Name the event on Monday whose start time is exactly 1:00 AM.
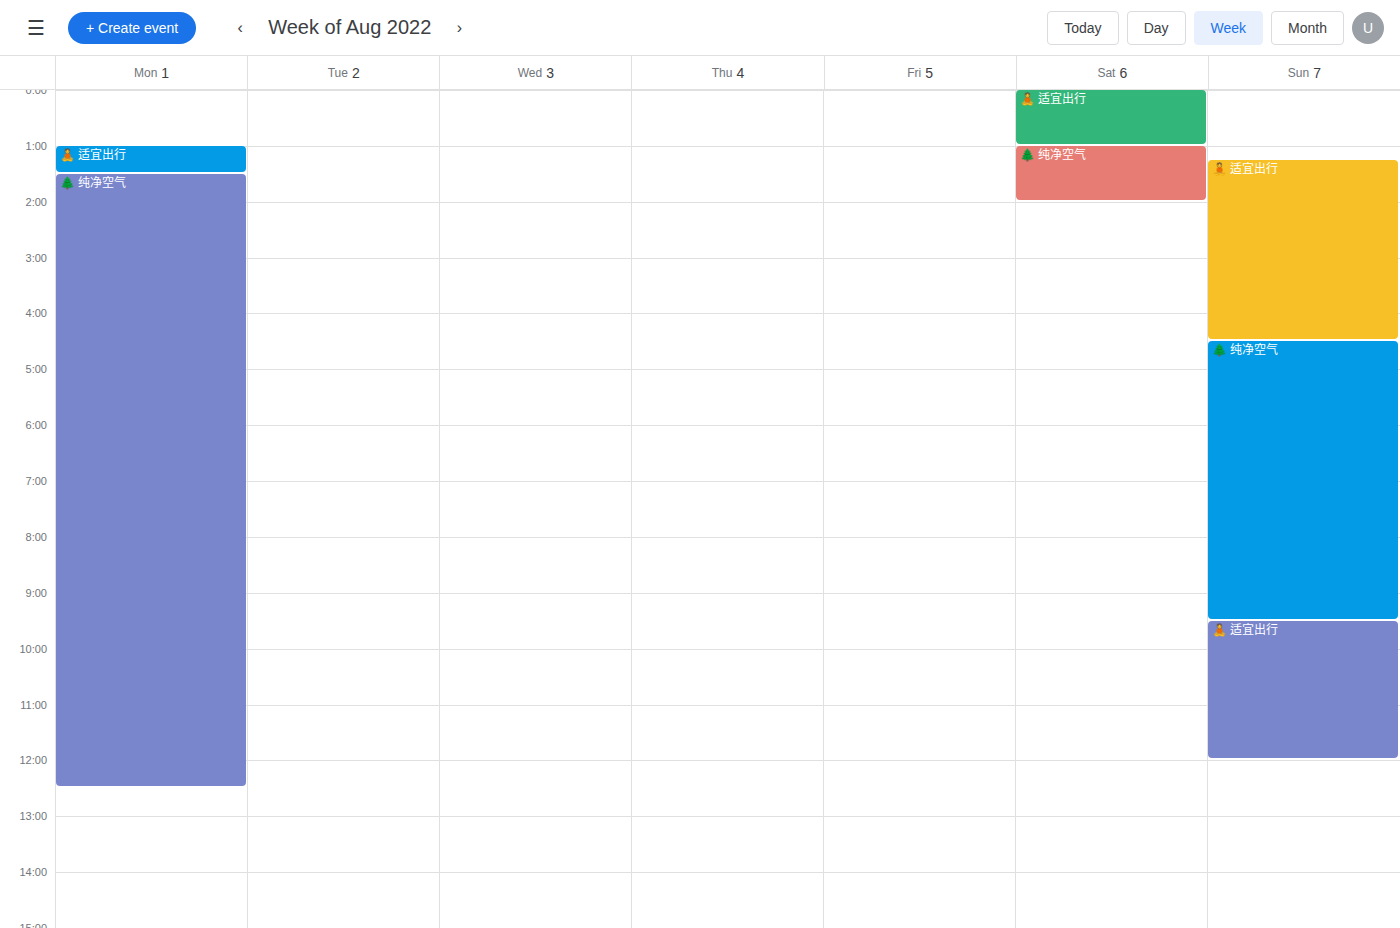
"🧘 适宜出行"